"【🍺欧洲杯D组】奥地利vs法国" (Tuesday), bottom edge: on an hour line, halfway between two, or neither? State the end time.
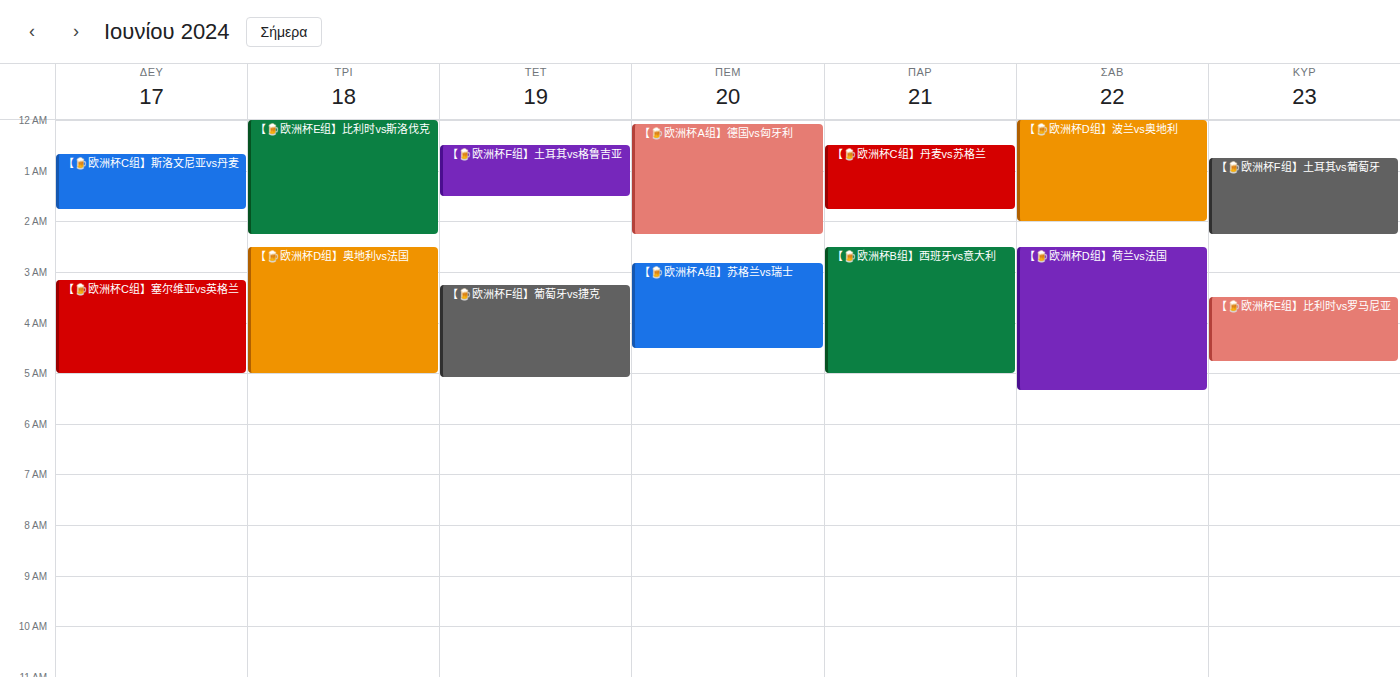
5:00 AM -- exactly on the 5 AM line.